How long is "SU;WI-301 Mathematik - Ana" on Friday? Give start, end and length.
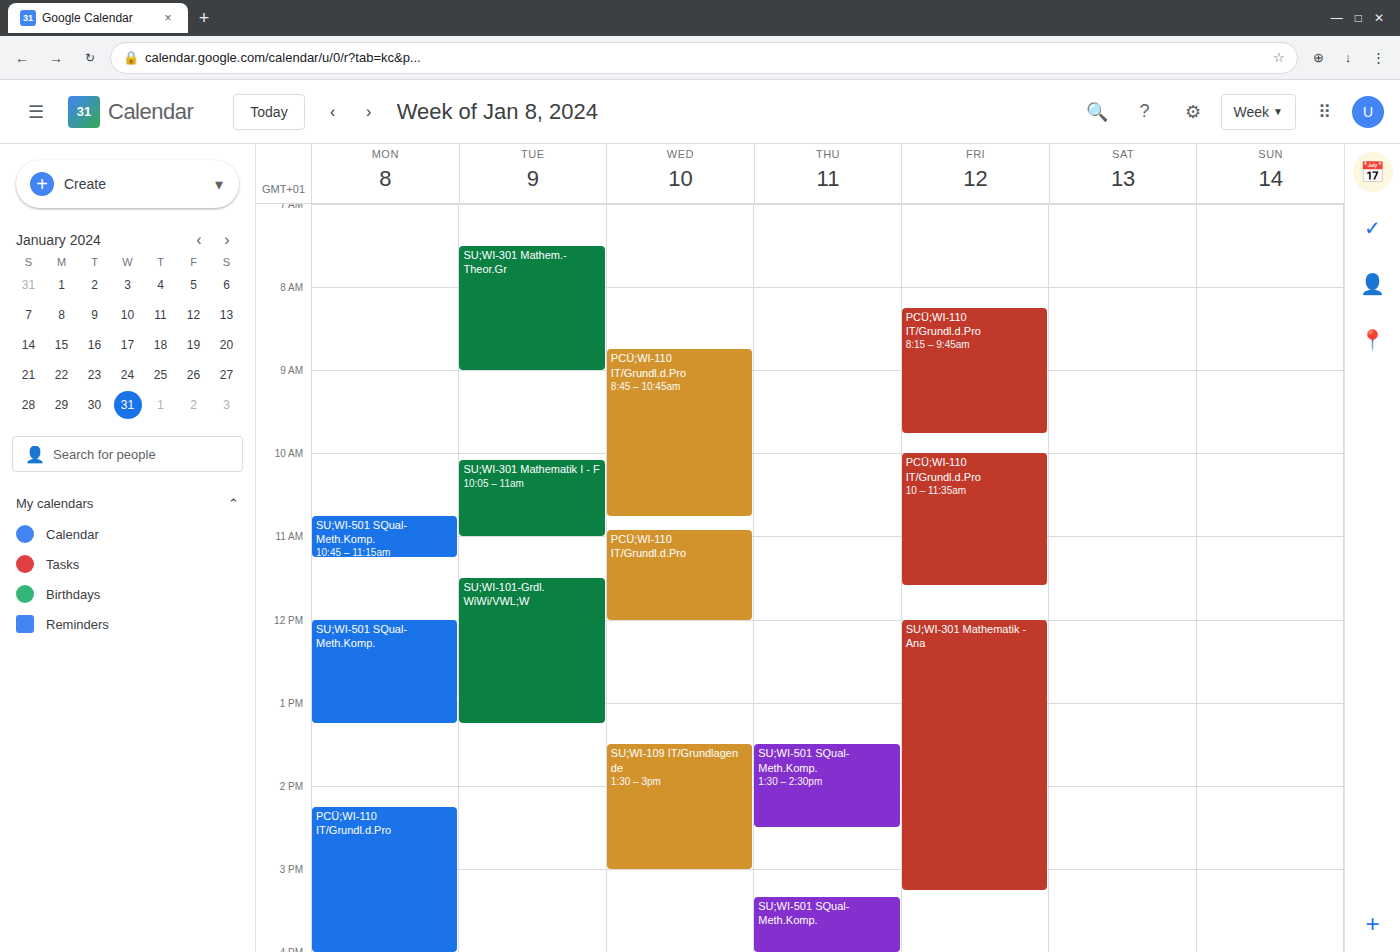
12:00 PM to 3:15 PM, 3 hours 15 minutes